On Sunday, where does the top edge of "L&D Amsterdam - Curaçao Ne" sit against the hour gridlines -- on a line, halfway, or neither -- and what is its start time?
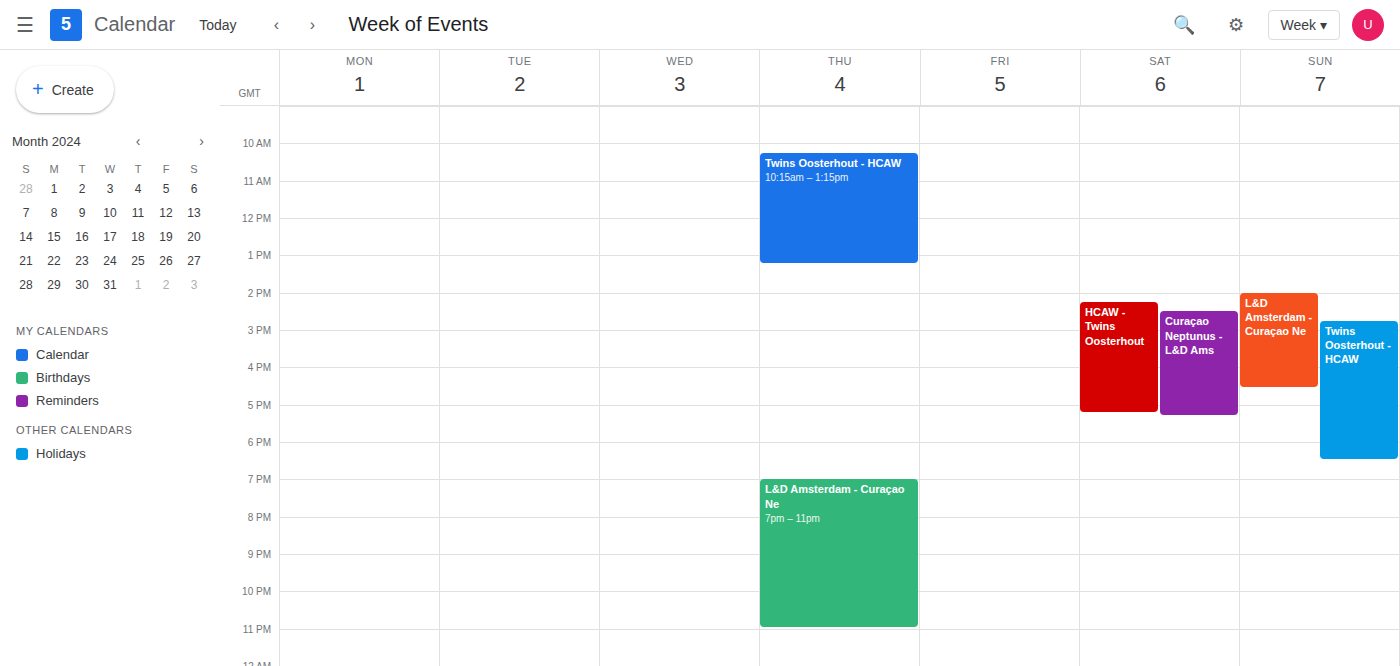
2:00 PM -- exactly on the 2 PM line.